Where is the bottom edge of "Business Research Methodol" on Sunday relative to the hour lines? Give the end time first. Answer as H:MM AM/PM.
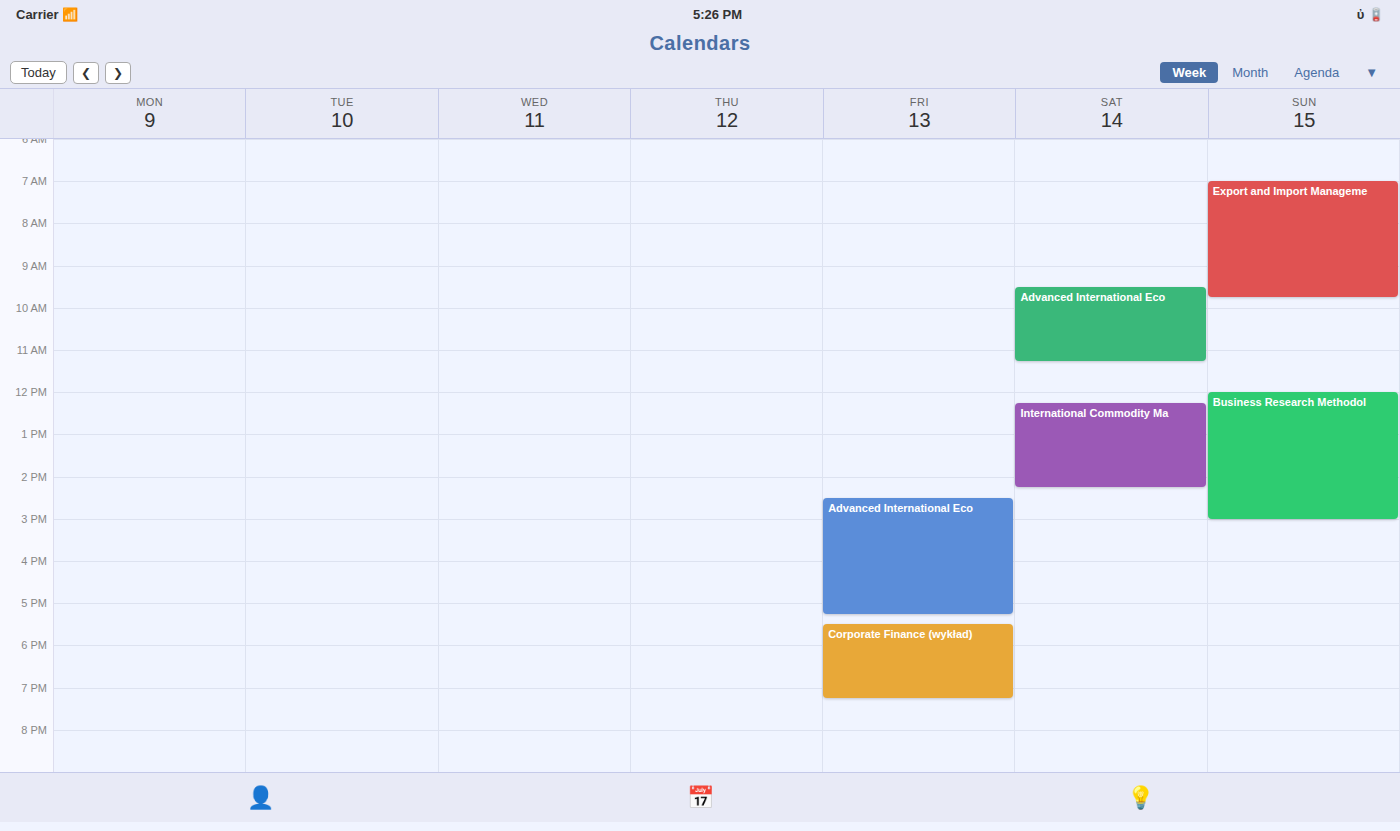
3:00 PM -- exactly on the 3 PM line.